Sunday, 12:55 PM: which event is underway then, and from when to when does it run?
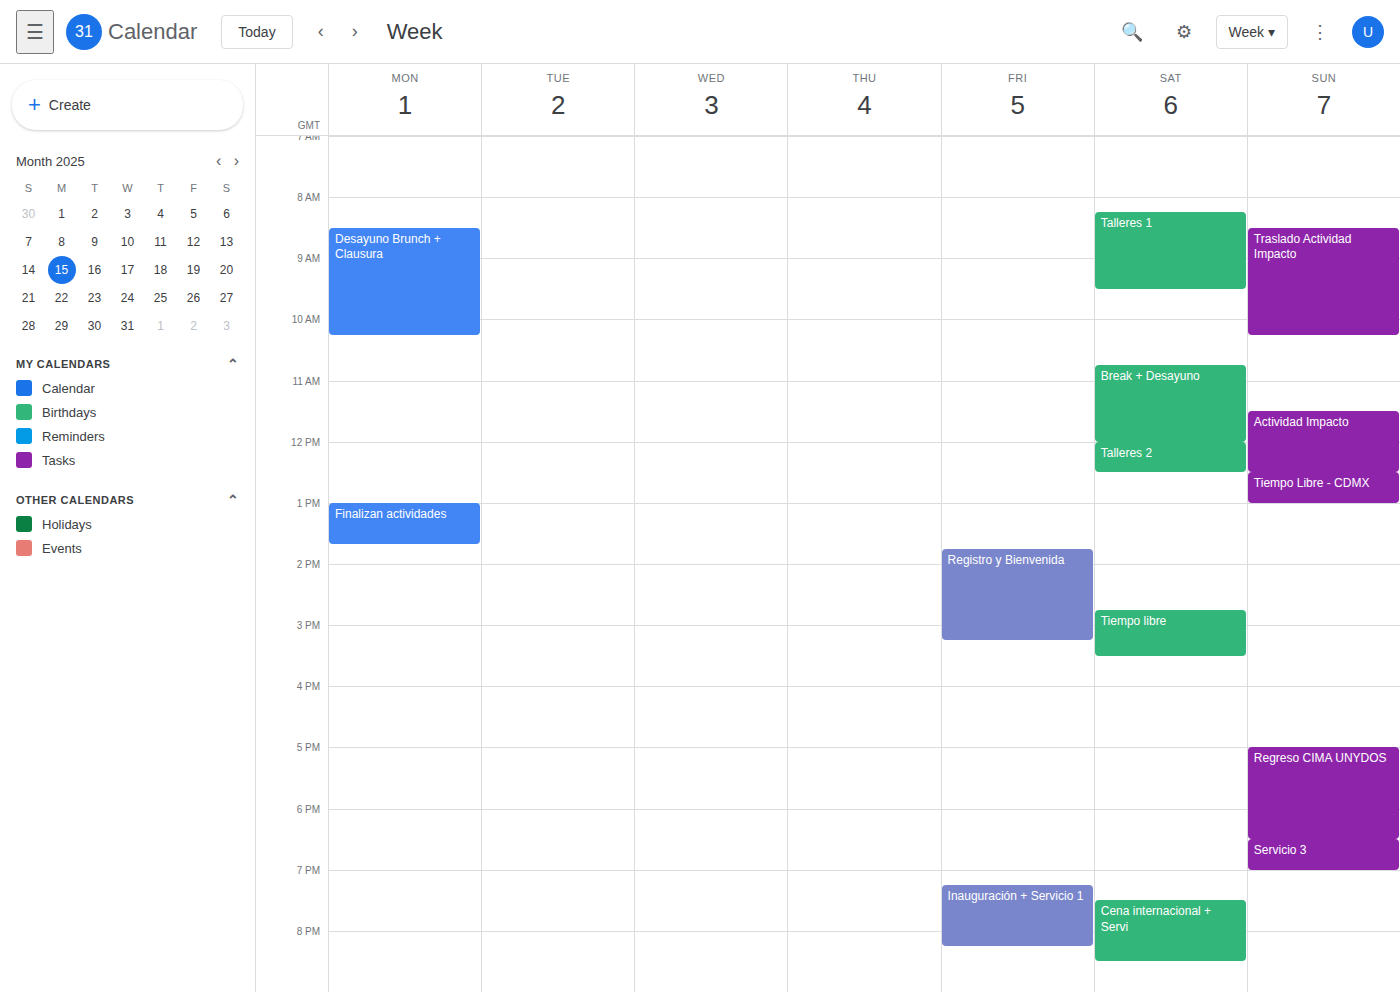
"Tiempo Libre - CDMX", 12:30 PM to 1:00 PM